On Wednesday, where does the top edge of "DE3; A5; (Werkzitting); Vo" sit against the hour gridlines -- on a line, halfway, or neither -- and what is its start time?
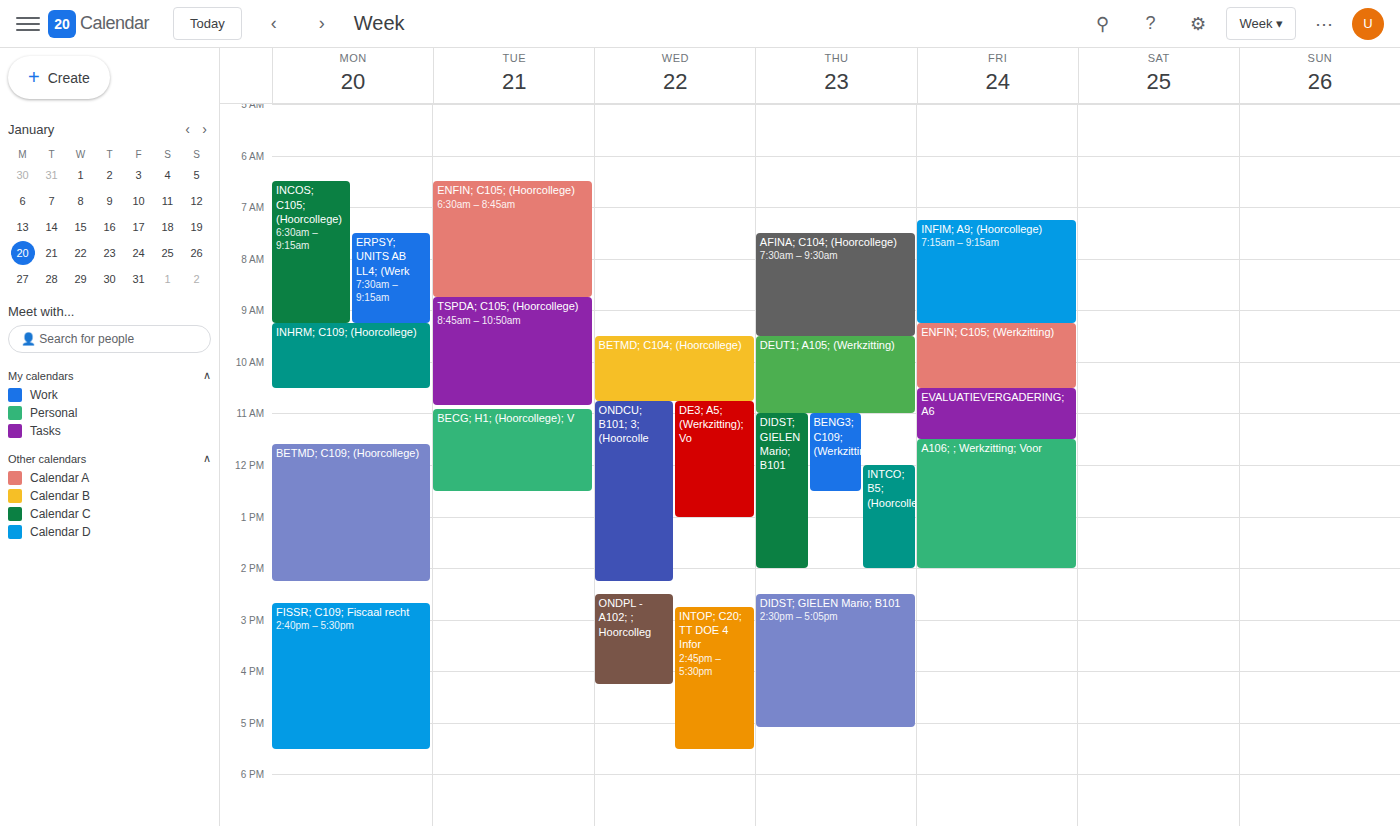
10:45 AM -- neither: three quarters of the way from the 10 AM line to the 11 AM line.